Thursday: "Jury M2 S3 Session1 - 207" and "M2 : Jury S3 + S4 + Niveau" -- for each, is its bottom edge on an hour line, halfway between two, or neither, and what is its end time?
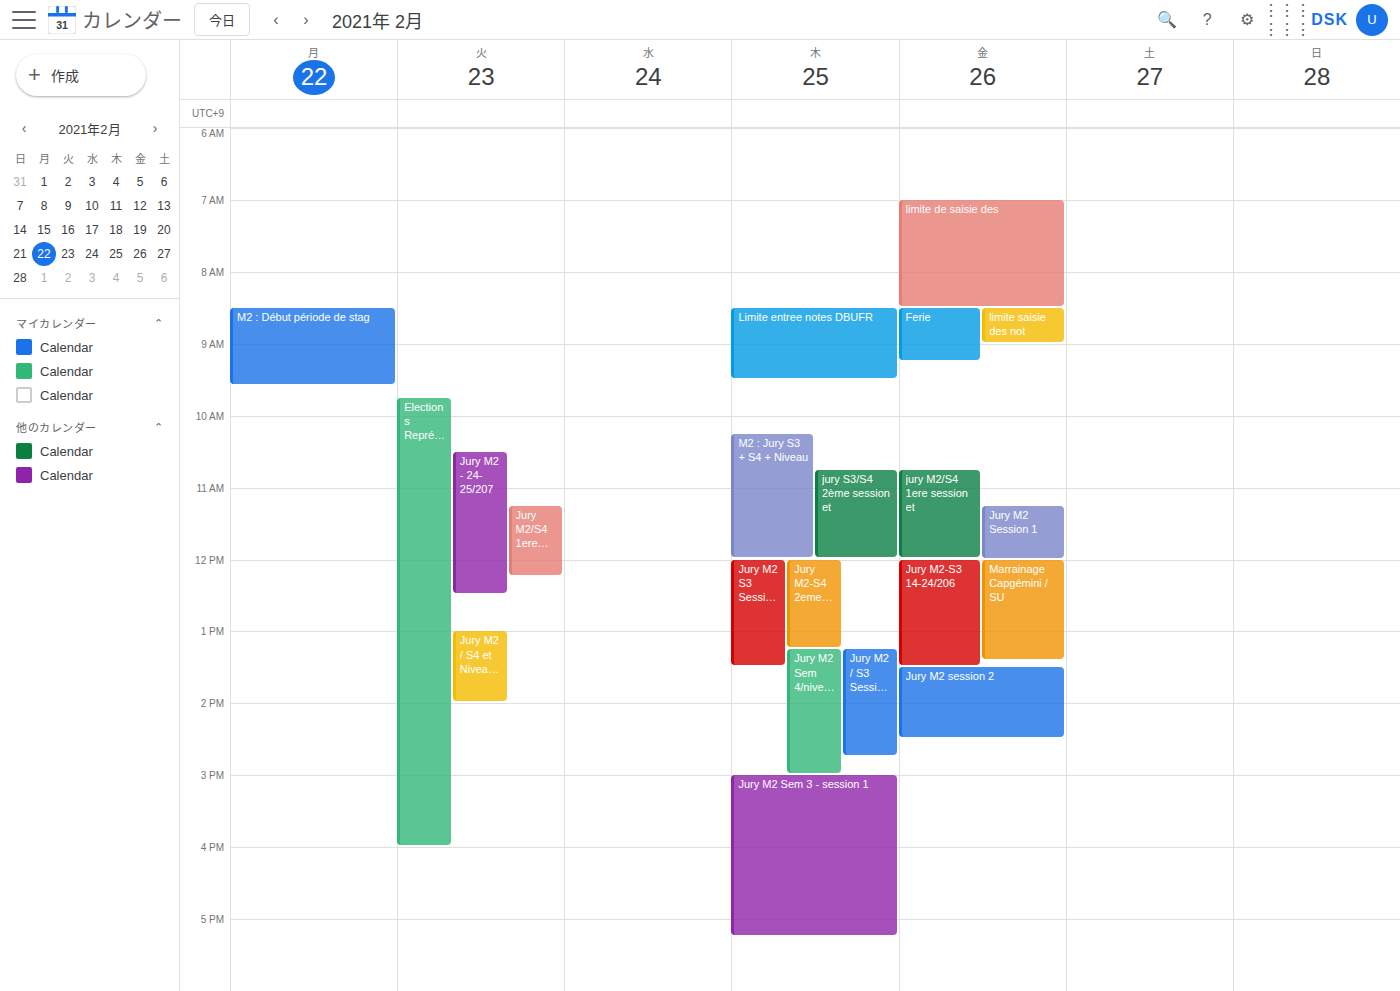
"Jury M2 S3 Session1 - 207": 1:30 PM, halfway between the 1 PM and 2 PM lines. "M2 : Jury S3 + S4 + Niveau": 12:00 PM, exactly on the 12 PM line.